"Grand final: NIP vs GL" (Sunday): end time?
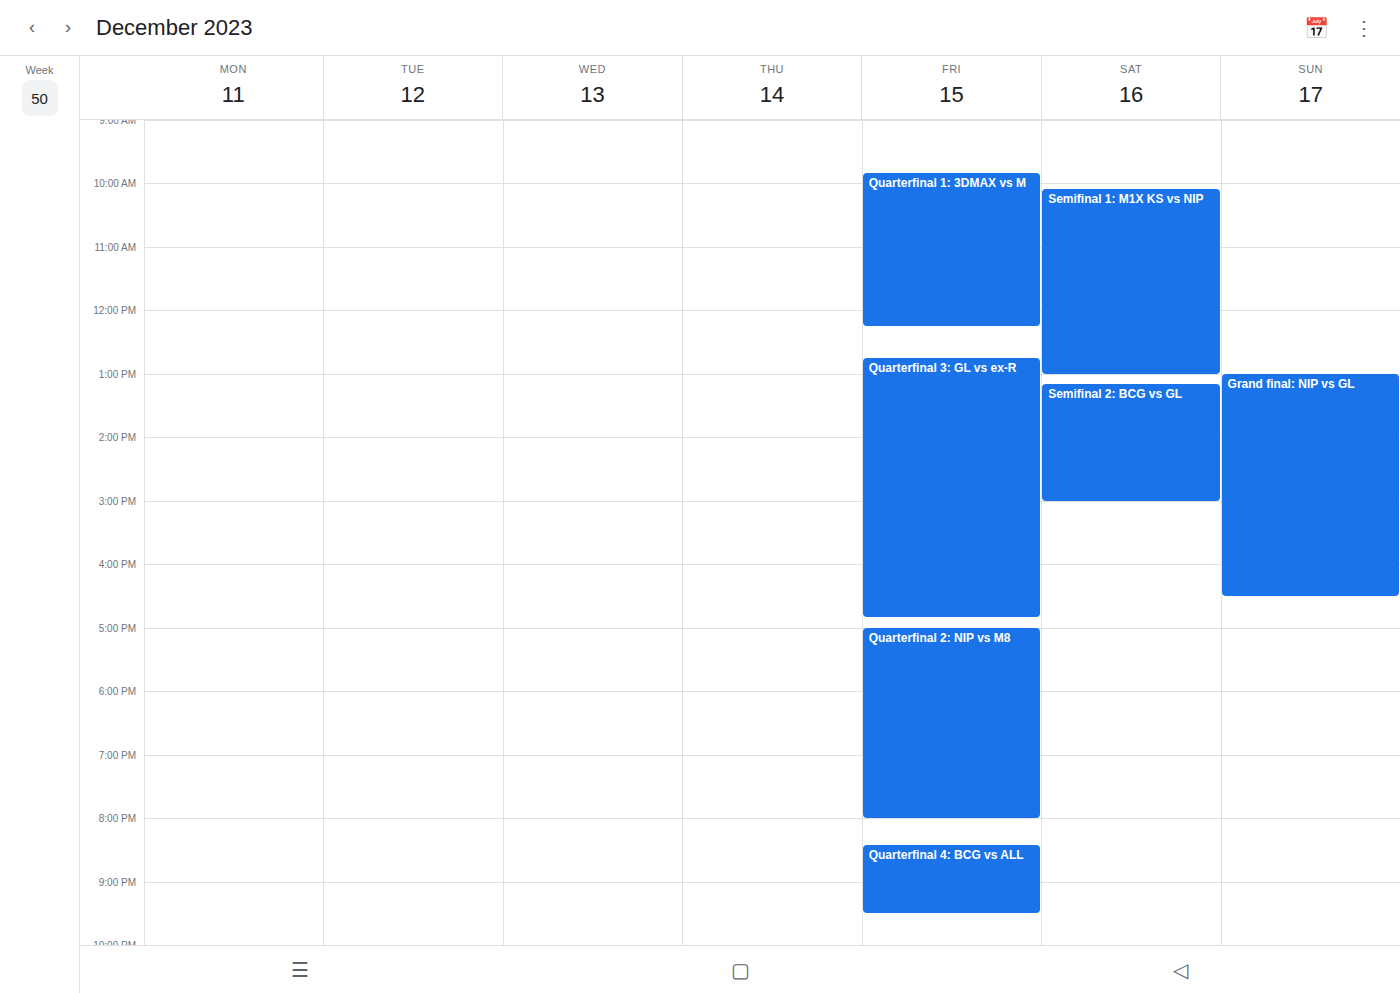
4:30 PM